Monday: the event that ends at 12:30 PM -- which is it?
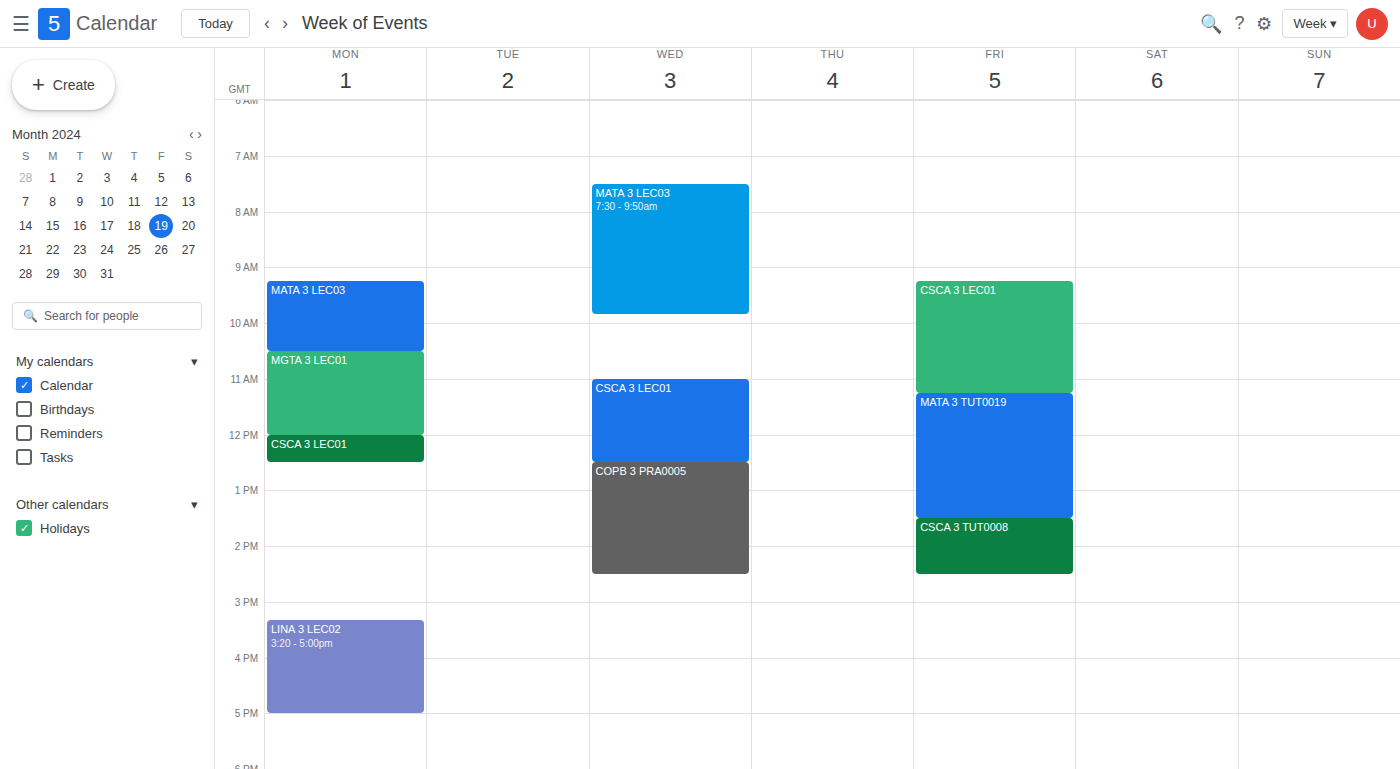
"CSCA 3 LEC01"